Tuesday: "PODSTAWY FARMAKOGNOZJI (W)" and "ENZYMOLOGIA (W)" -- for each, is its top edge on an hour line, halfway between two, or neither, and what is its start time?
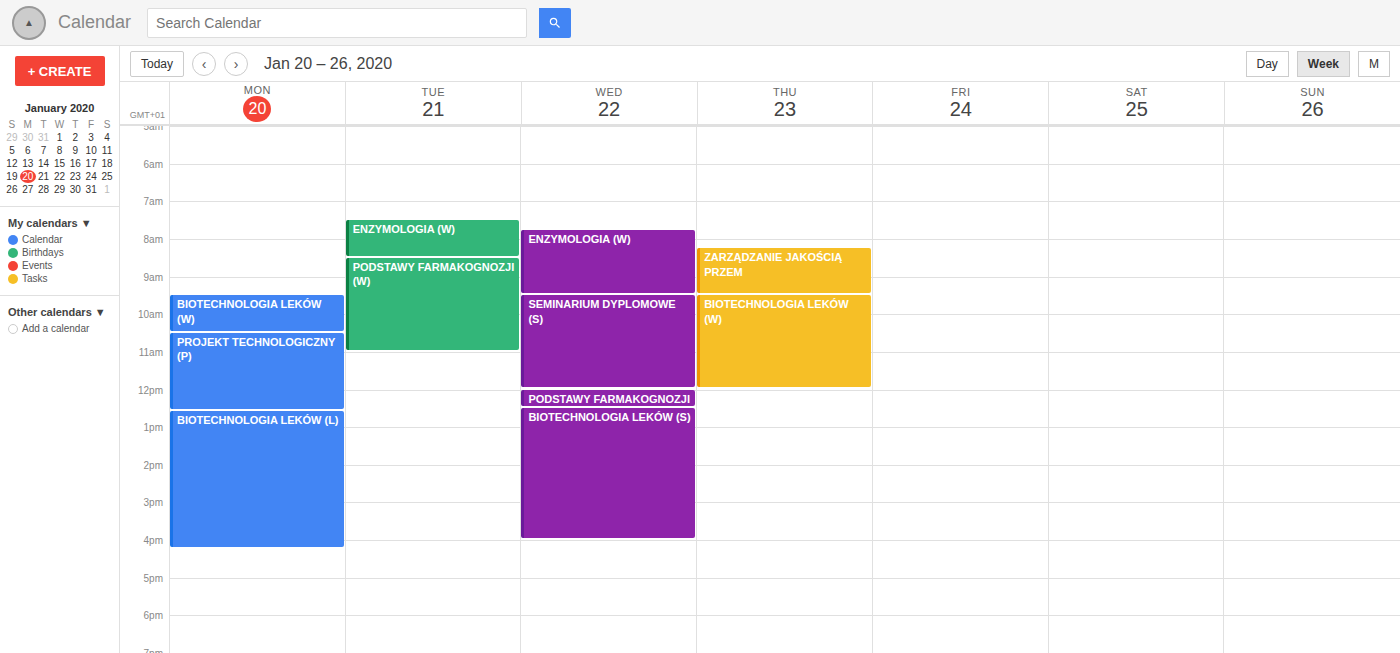
"PODSTAWY FARMAKOGNOZJI (W)": 8:30 AM, halfway between the 8 AM and 9 AM lines. "ENZYMOLOGIA (W)": 7:30 AM, halfway between the 7 AM and 8 AM lines.